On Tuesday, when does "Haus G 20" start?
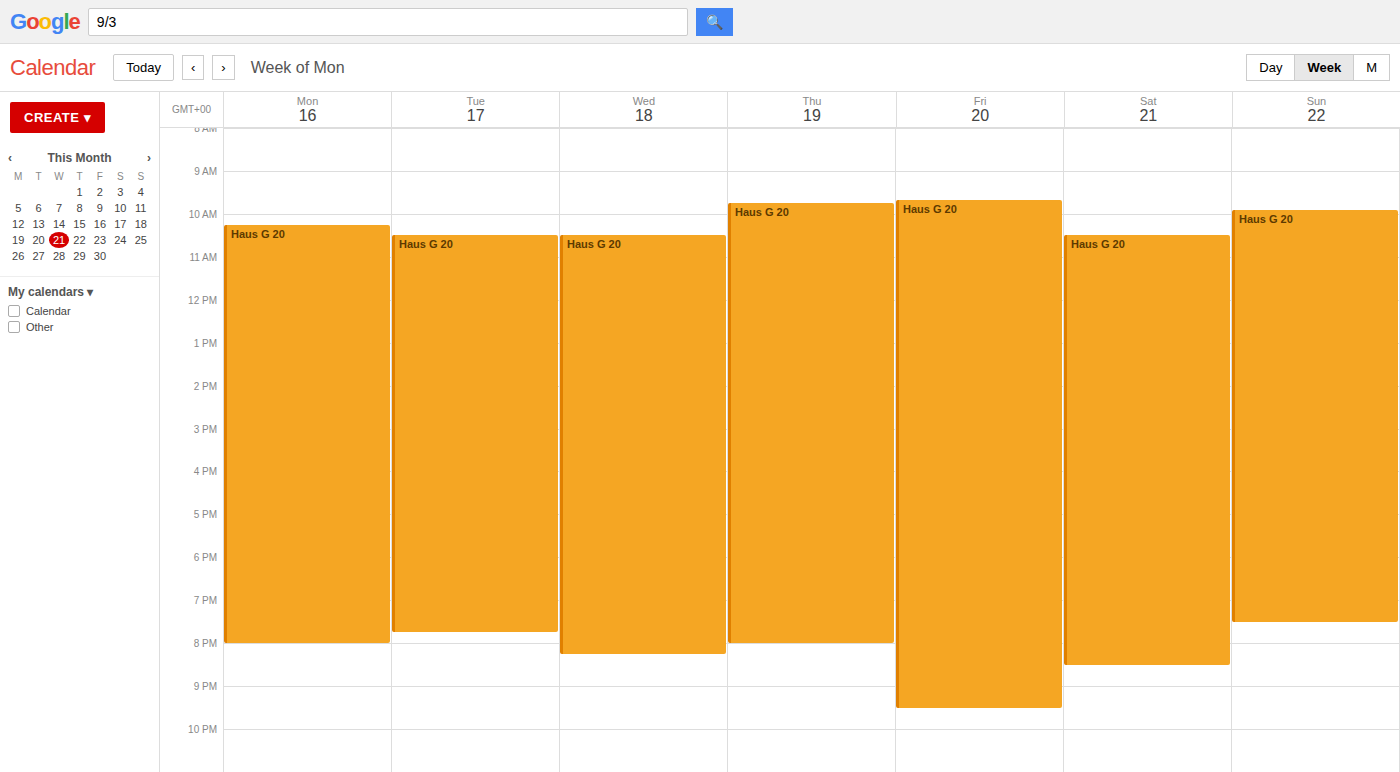
10:30 AM